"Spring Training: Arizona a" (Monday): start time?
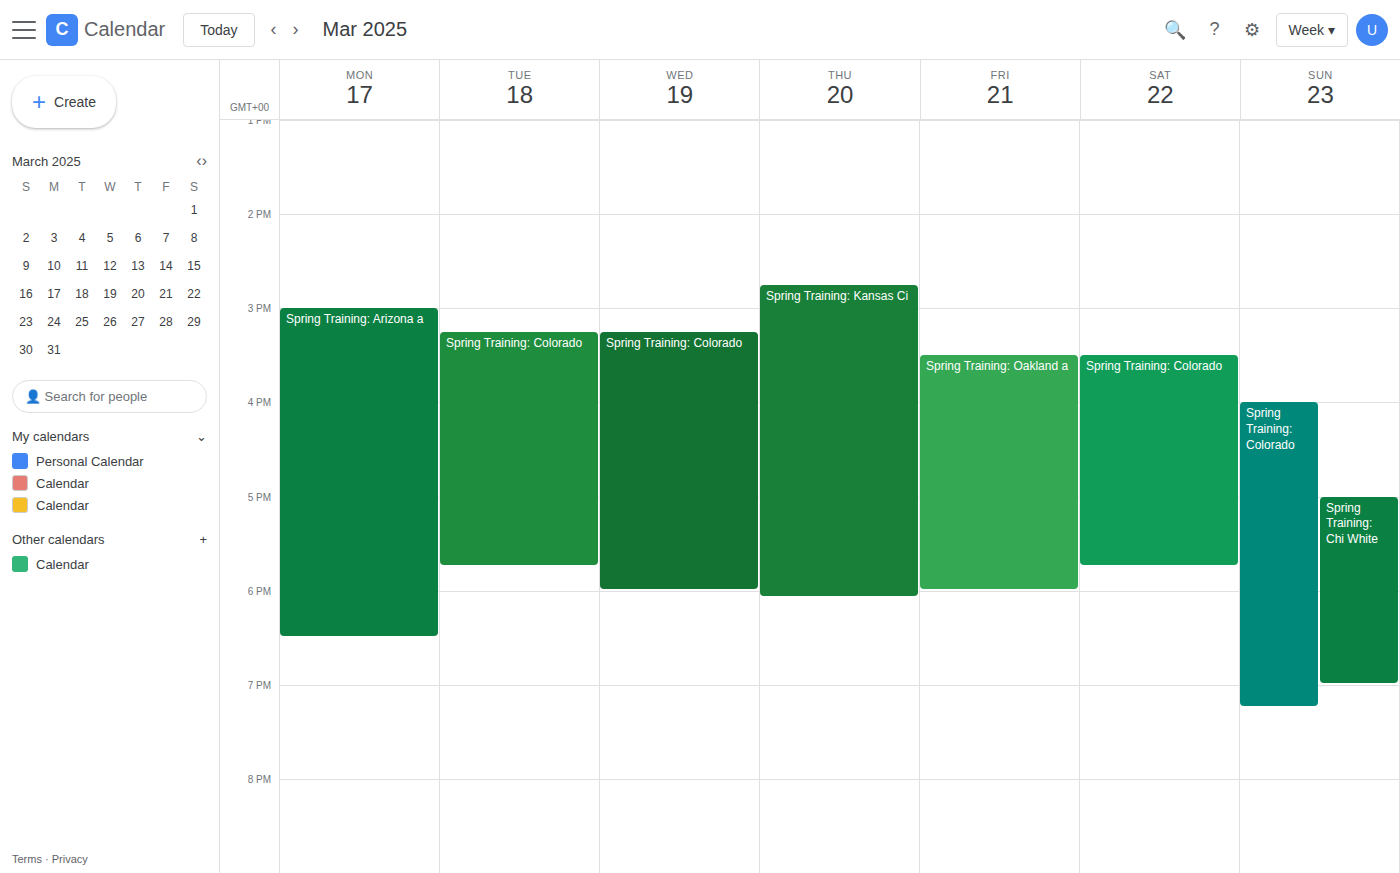
3:00 PM